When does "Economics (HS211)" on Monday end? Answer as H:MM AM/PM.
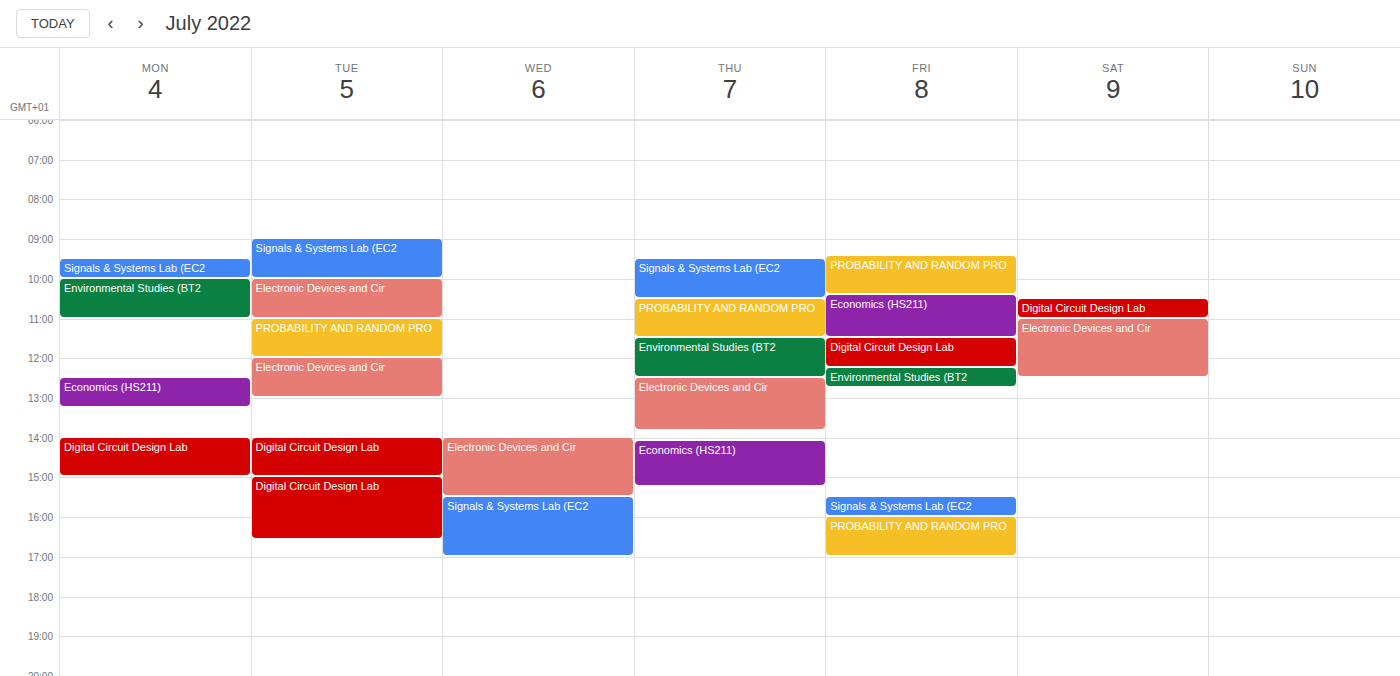
1:15 PM